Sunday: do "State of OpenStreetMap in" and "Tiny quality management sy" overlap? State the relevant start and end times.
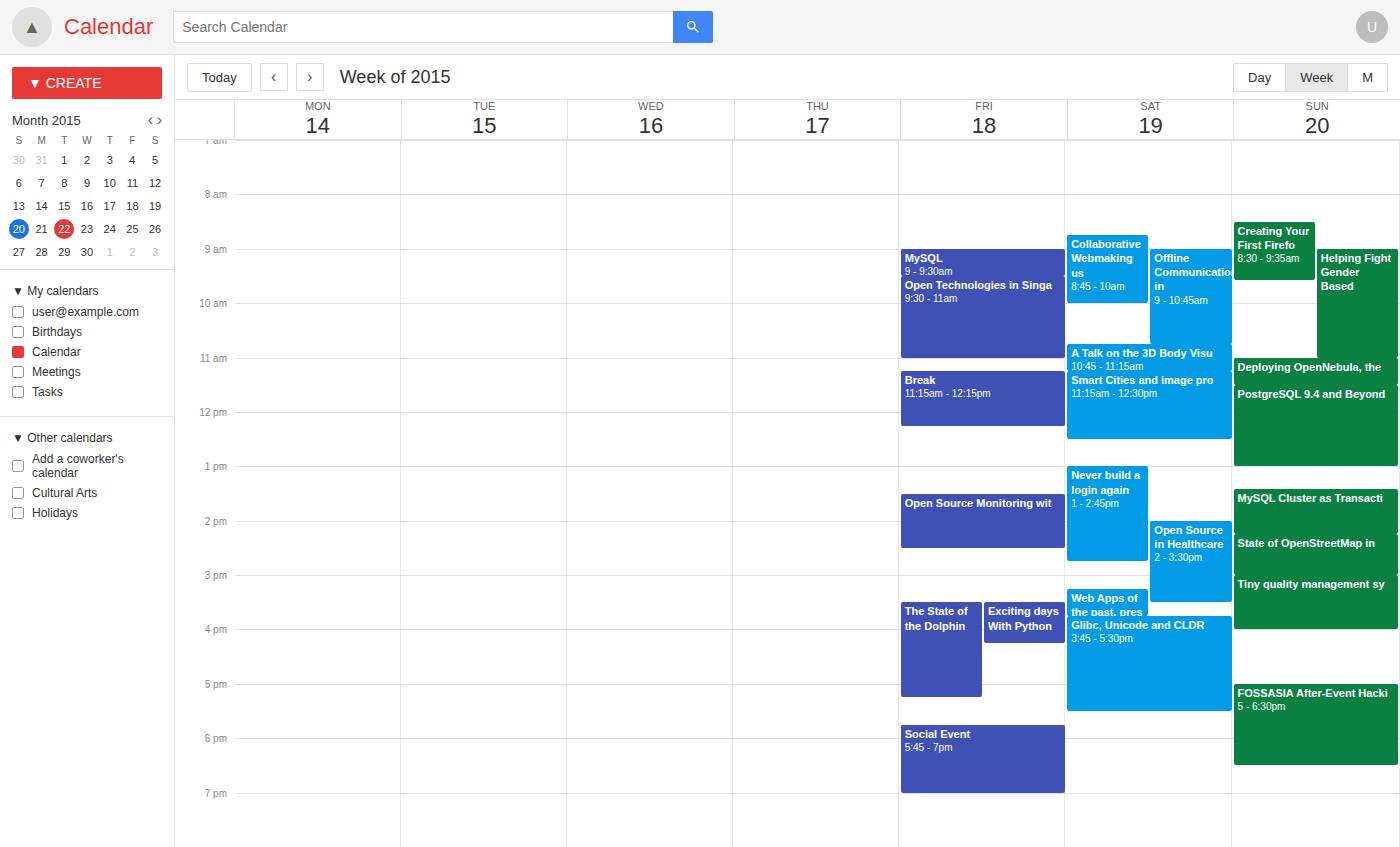
"State of OpenStreetMap in" ends at 3:00 PM, exactly when "Tiny quality management sy" starts -- they touch but do not overlap.